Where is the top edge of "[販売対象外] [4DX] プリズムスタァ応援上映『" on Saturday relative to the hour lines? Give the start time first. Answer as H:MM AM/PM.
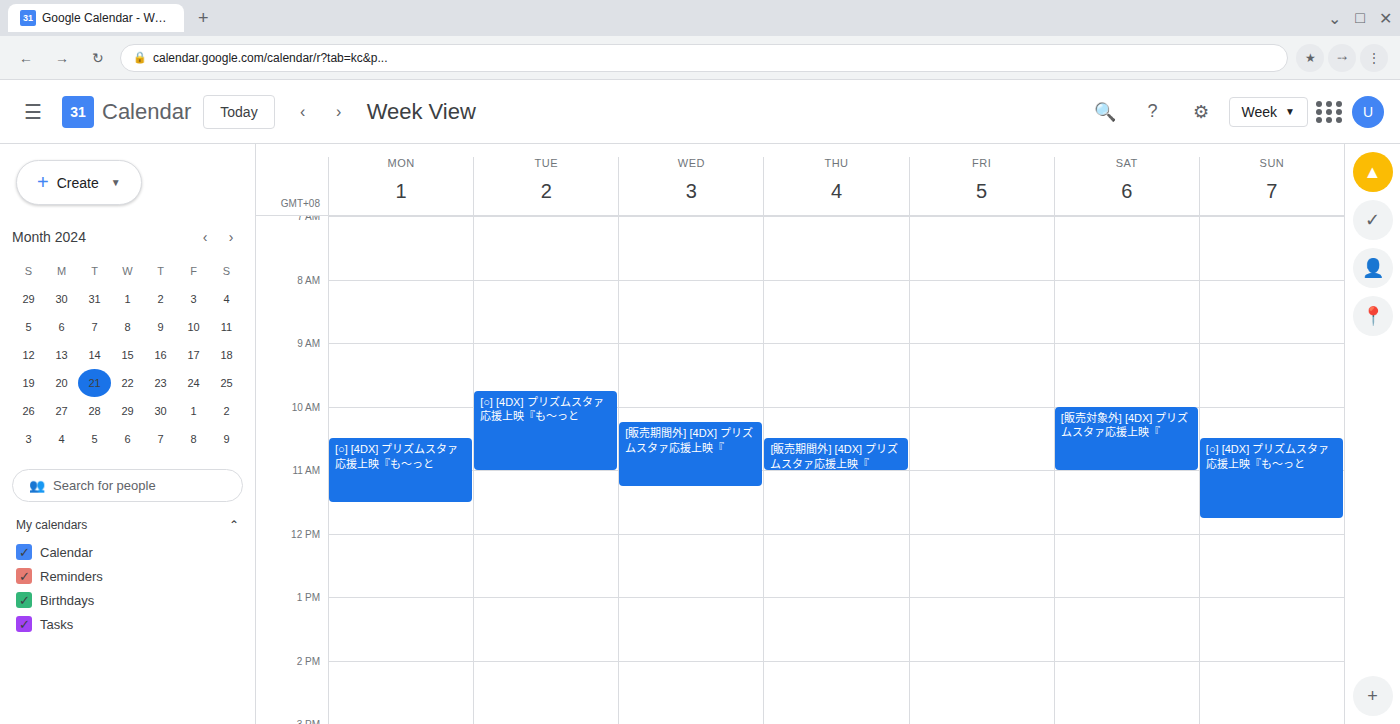
10:00 AM -- exactly on the 10 AM line.